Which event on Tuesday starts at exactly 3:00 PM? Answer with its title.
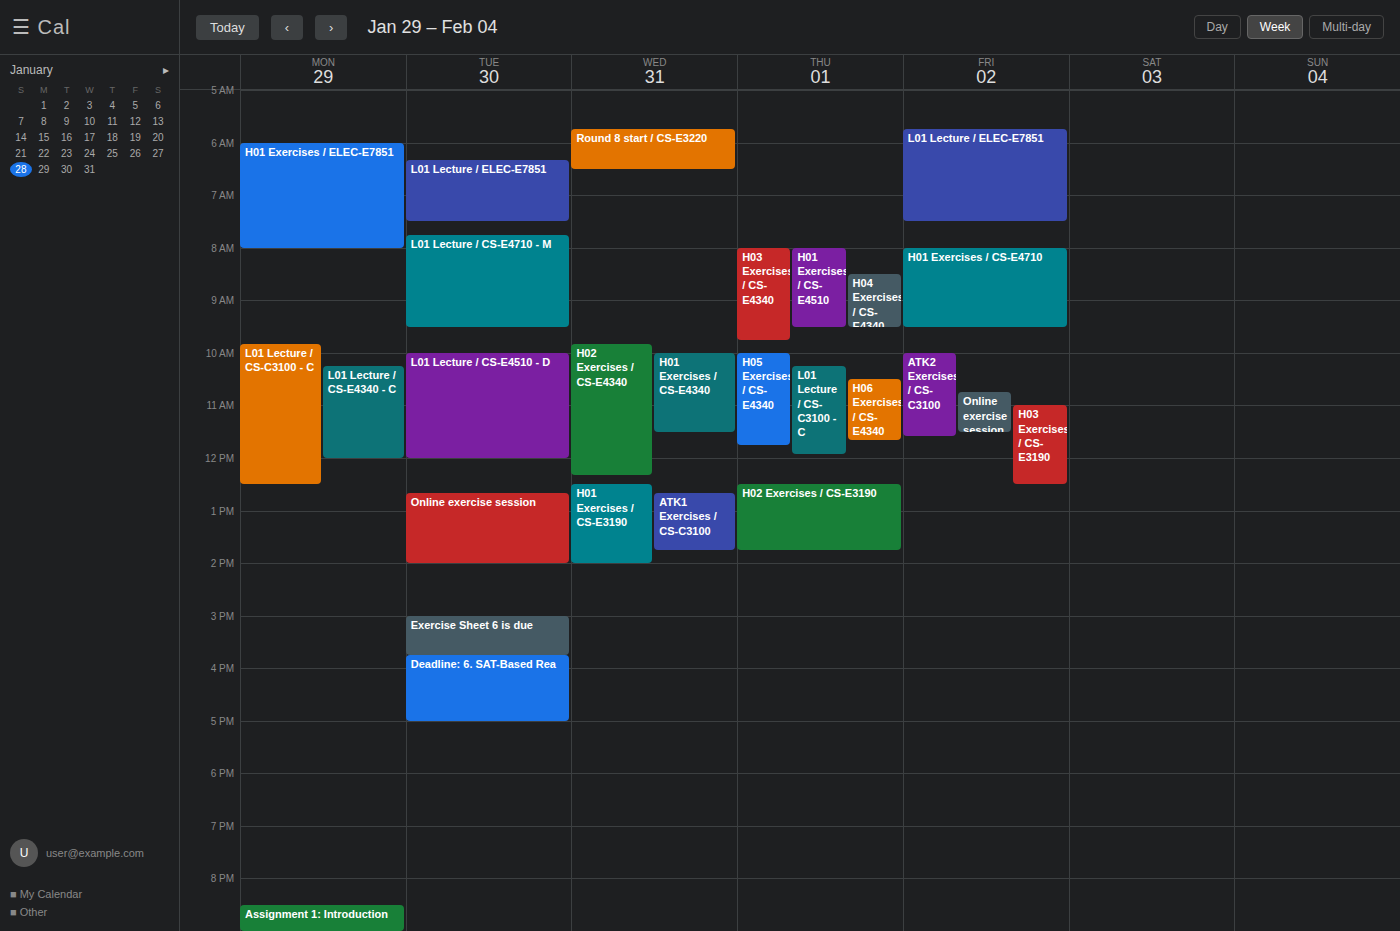
"Exercise Sheet 6 is due"